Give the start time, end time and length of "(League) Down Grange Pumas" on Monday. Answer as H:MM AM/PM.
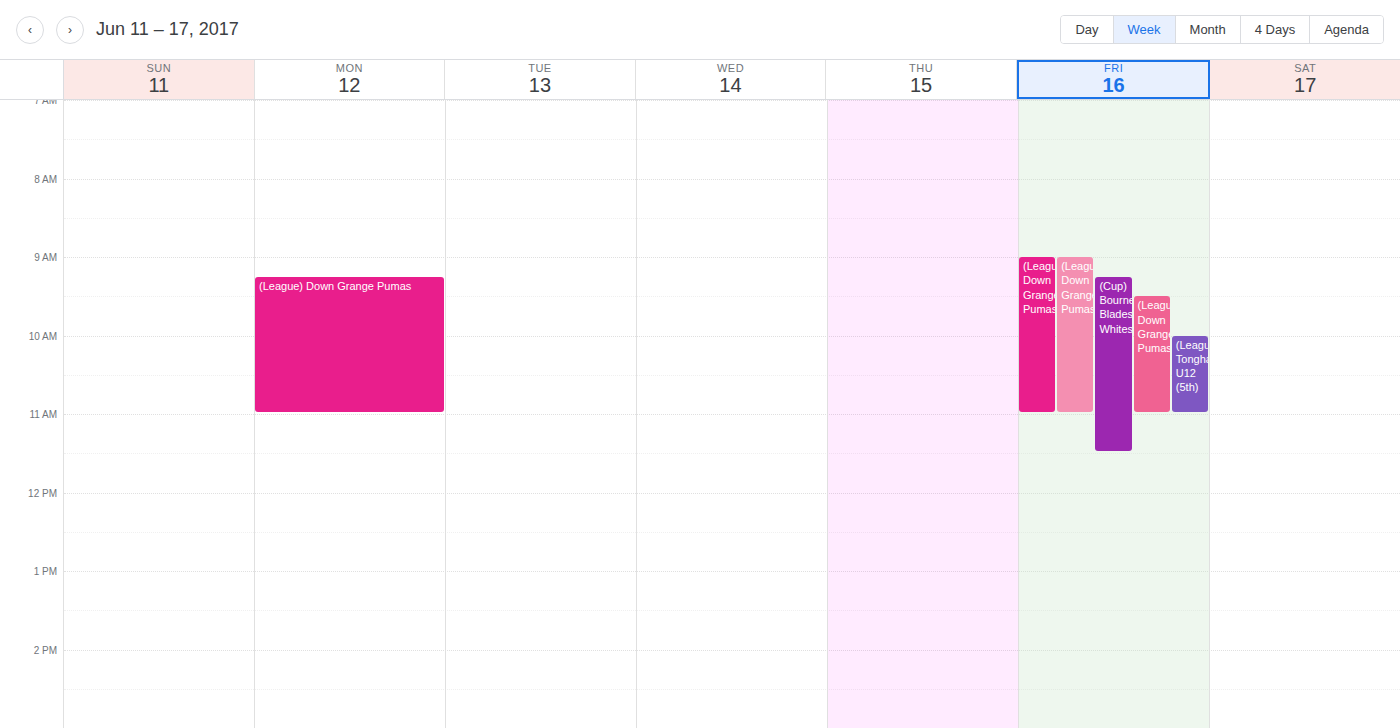
9:15 AM to 11:00 AM, 1 hour 45 minutes